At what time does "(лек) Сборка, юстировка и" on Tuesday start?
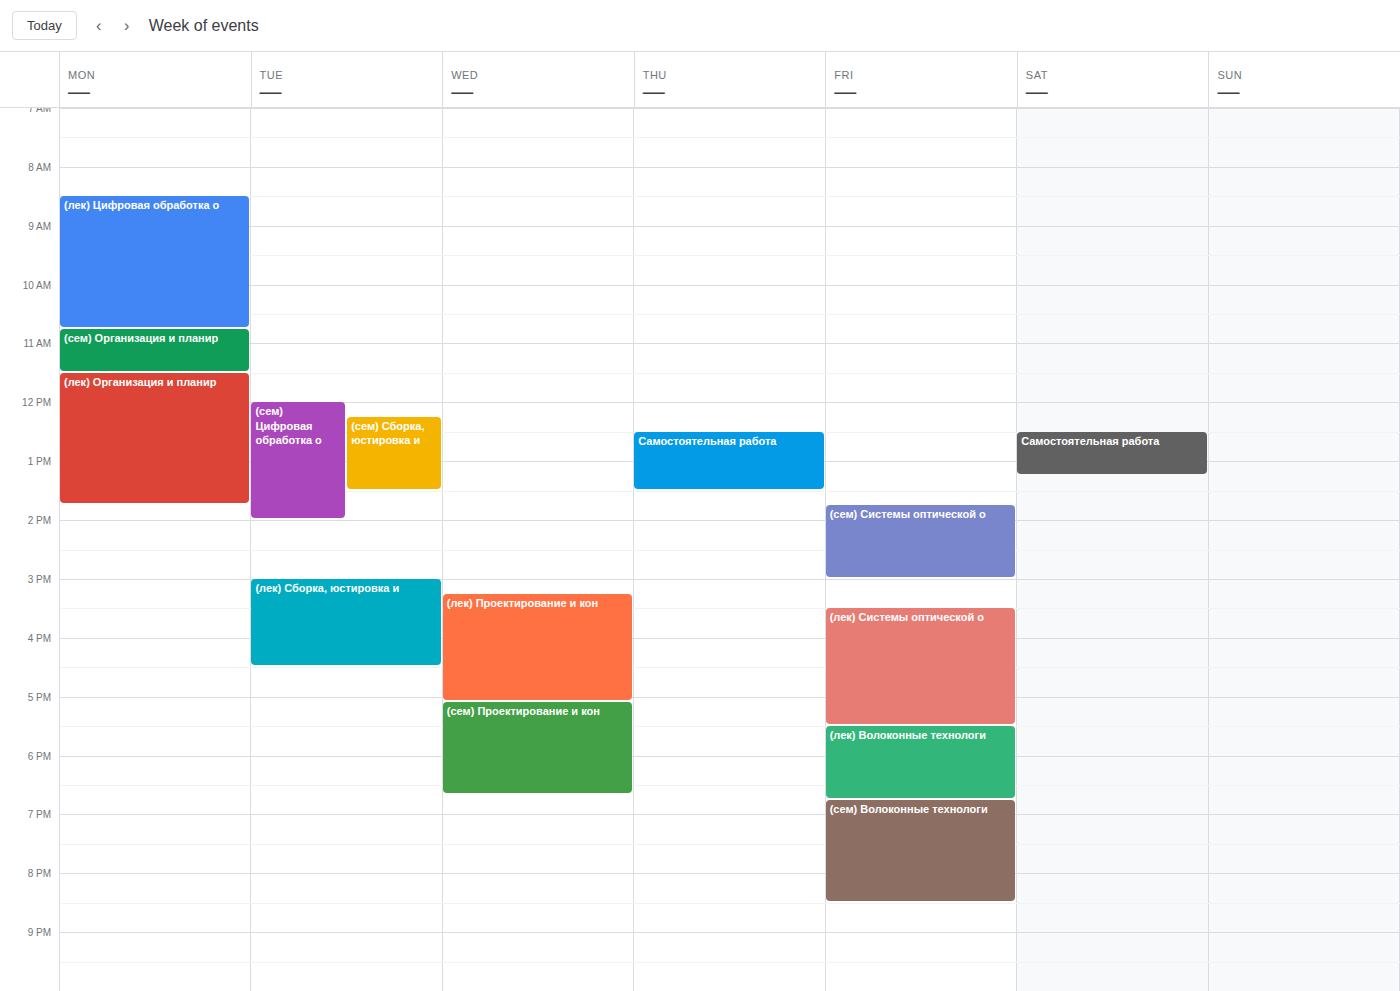
3:00 PM